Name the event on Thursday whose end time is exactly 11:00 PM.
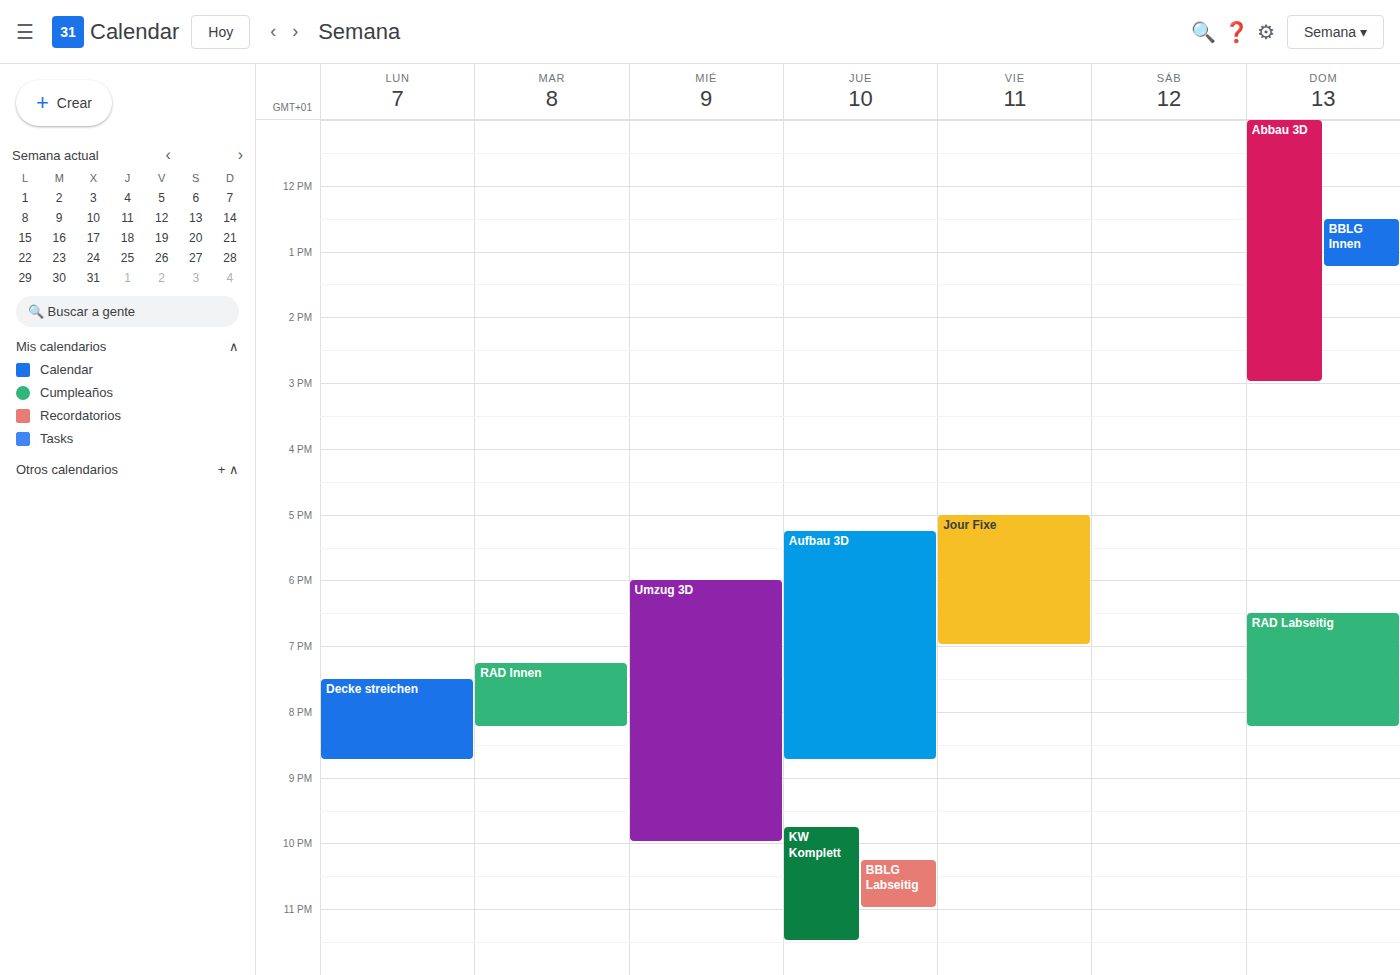
"BBLG Labseitig"